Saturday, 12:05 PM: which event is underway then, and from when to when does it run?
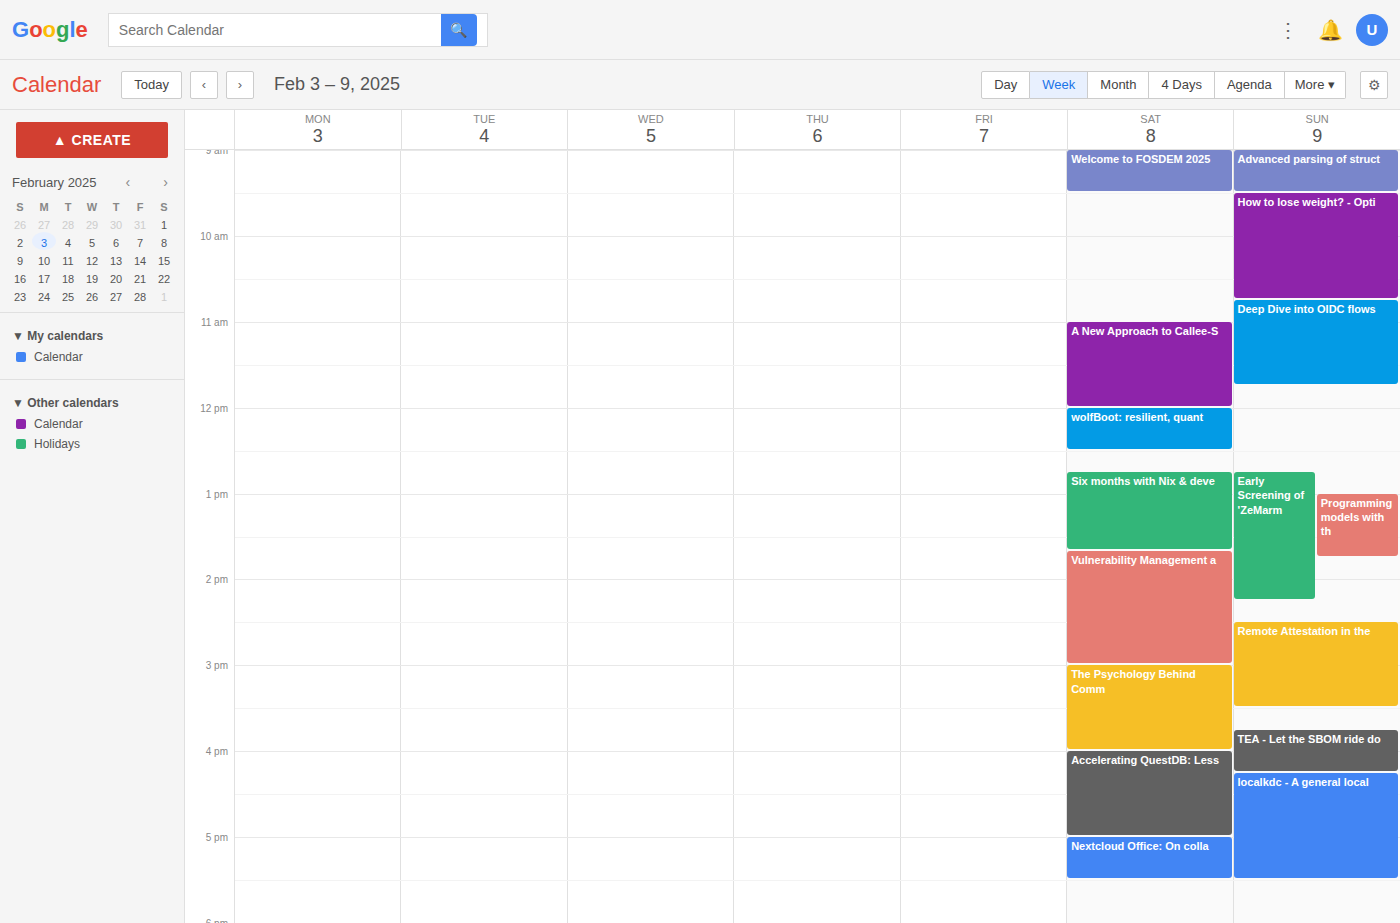
"wolfBoot: resilient, quant", 12:00 PM to 12:30 PM